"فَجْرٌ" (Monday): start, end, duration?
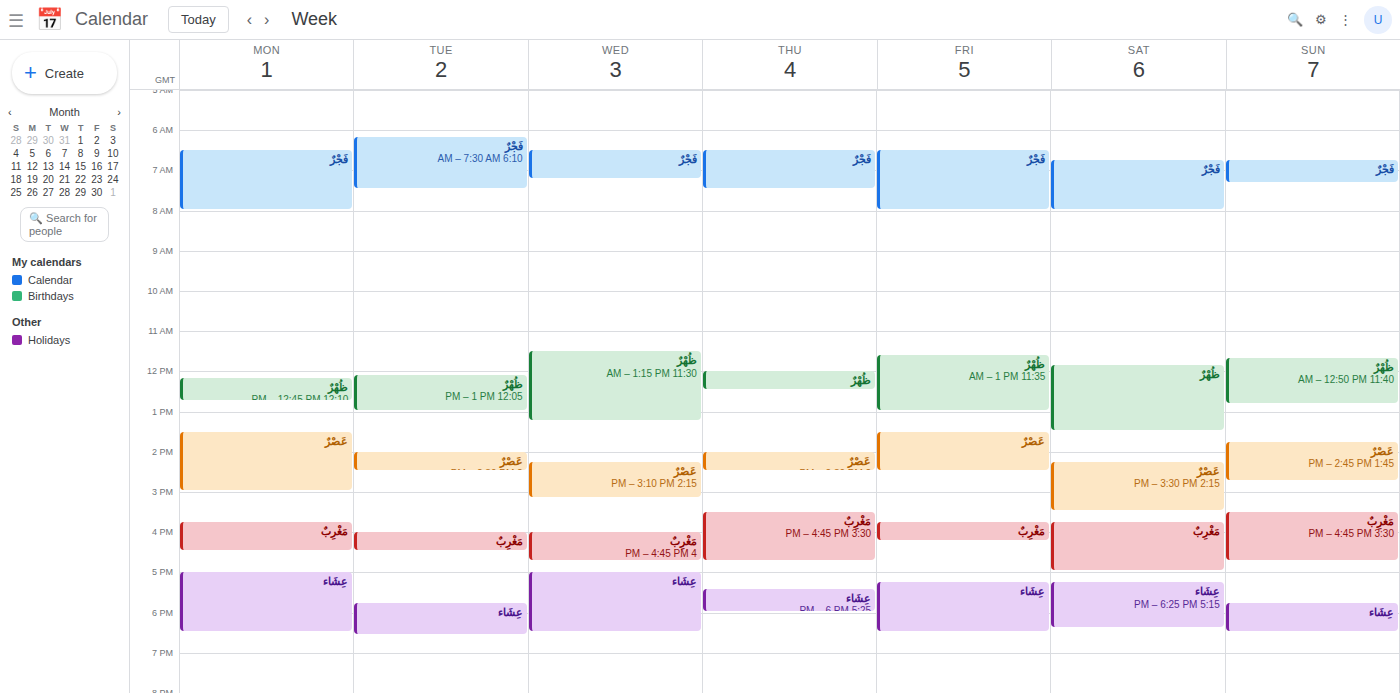
6:30 AM to 8:00 AM, 1 hour 30 minutes